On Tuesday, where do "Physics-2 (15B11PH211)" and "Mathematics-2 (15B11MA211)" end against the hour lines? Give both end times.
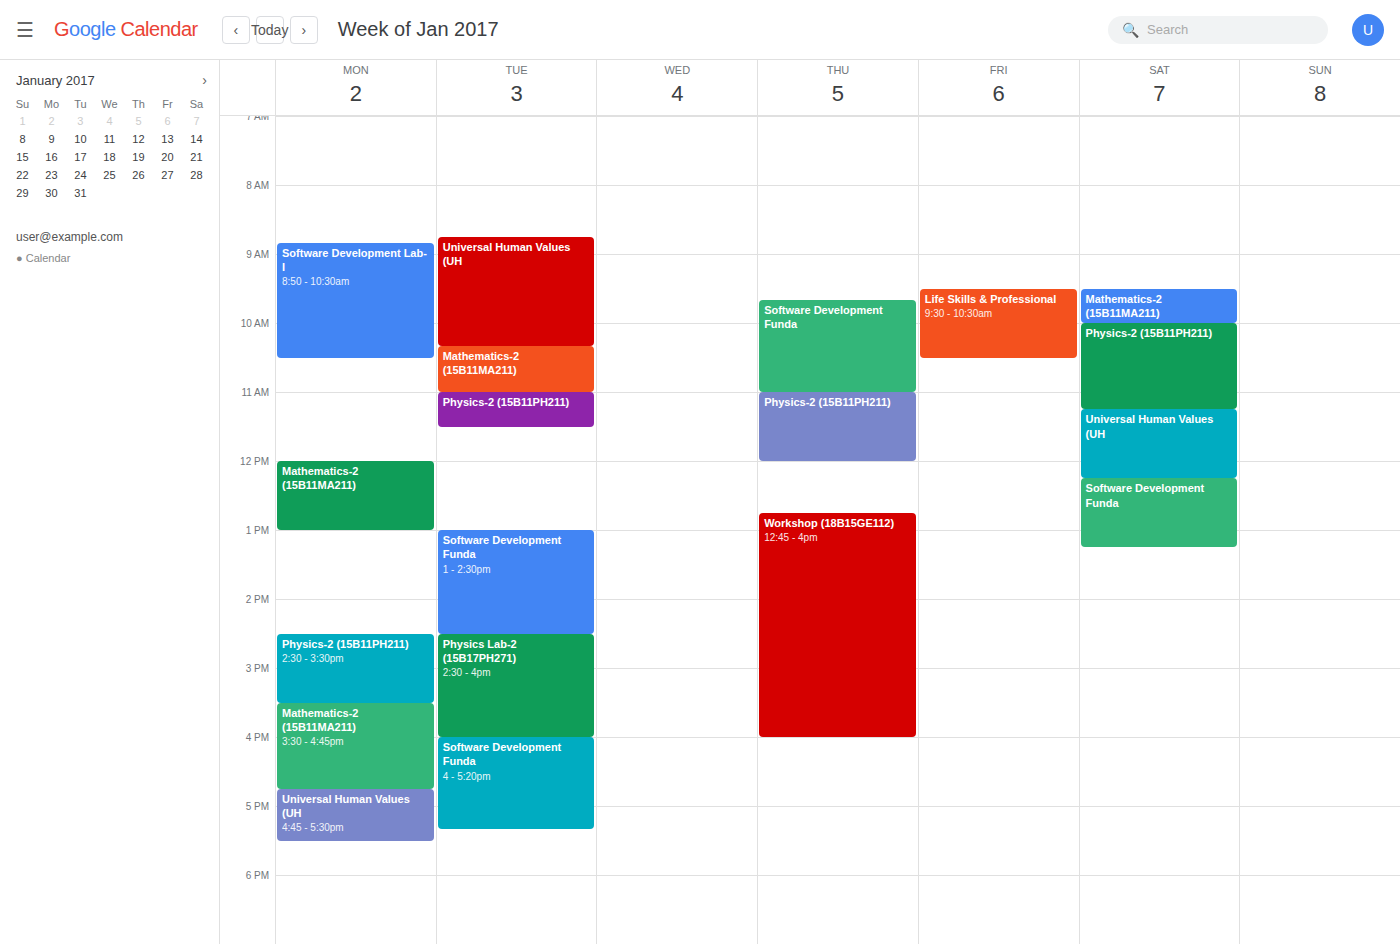
"Physics-2 (15B11PH211)": 11:30, halfway between the 11:00 and 12:00 lines. "Mathematics-2 (15B11MA211)": 11:00, exactly on the 11:00 line.